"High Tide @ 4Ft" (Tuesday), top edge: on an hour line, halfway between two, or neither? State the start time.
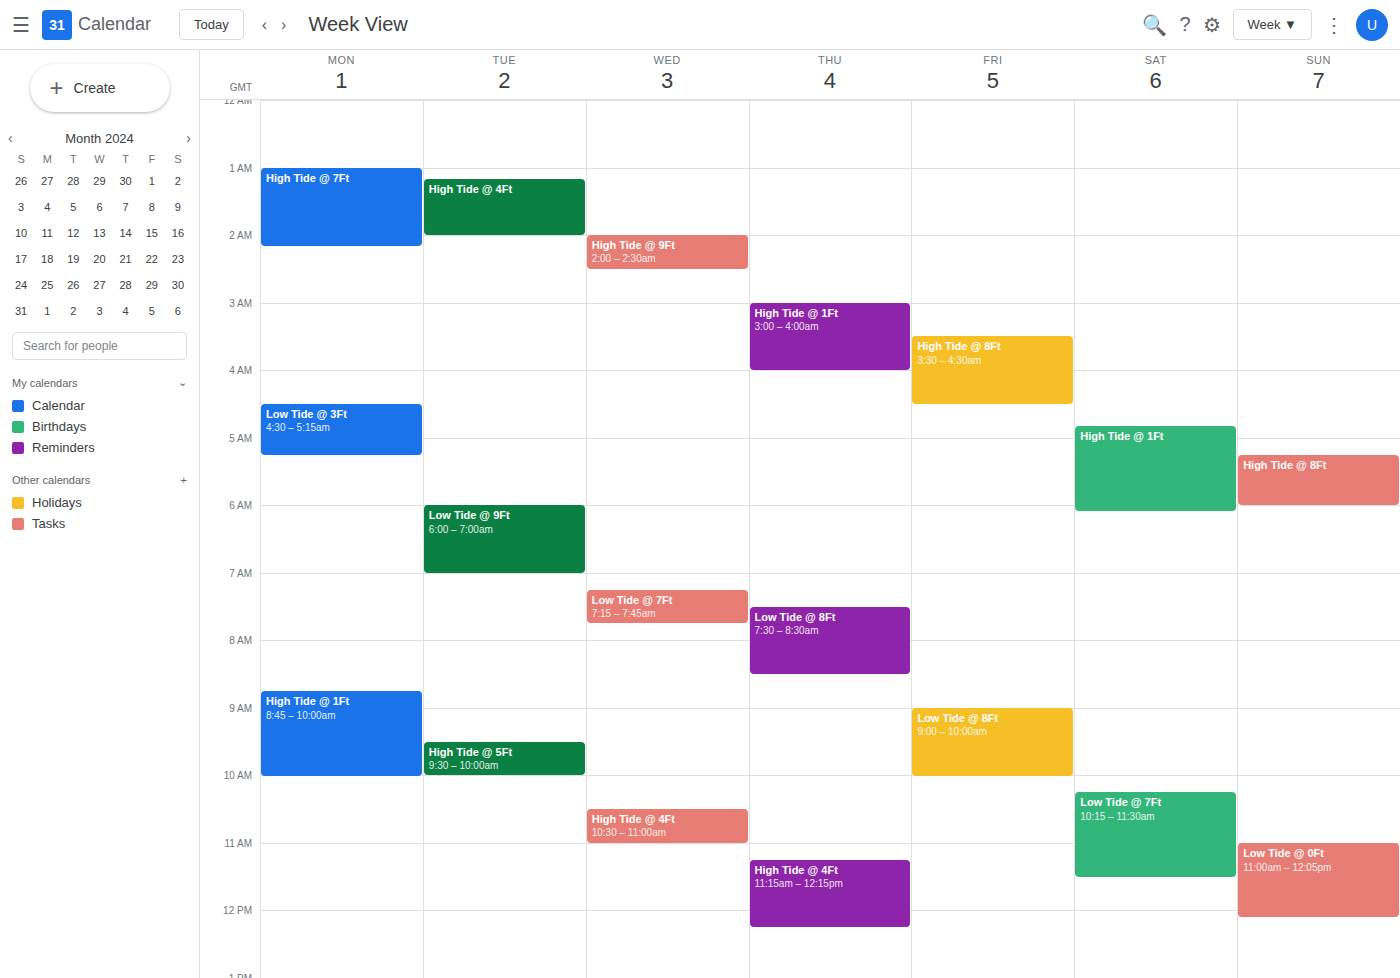
1:10 AM -- neither: 10 minutes below the 1 AM line and 50 minutes above the 2 AM line.